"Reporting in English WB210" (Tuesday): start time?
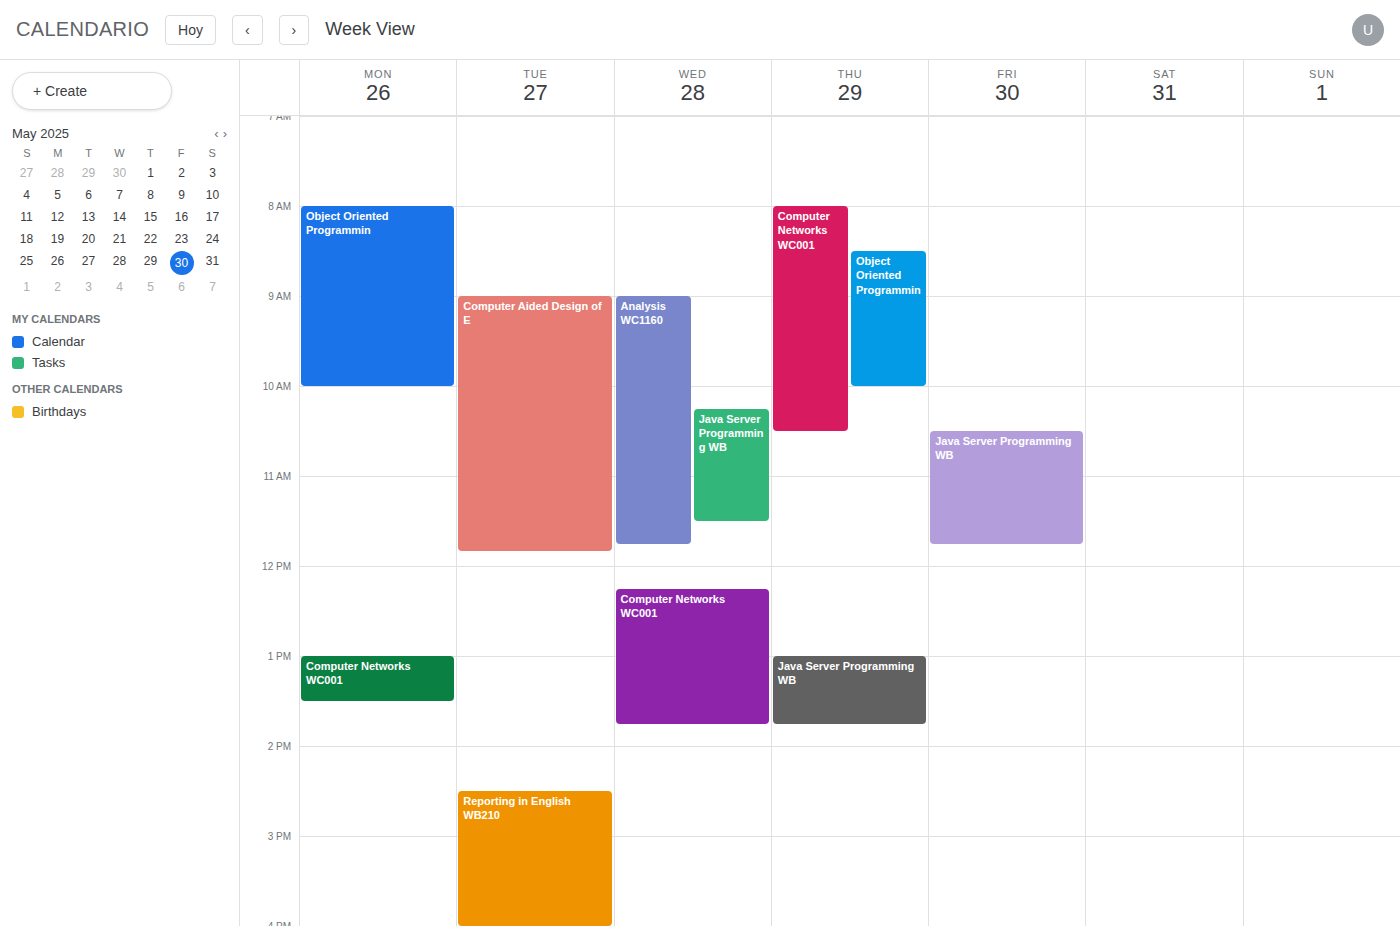
2:30 PM